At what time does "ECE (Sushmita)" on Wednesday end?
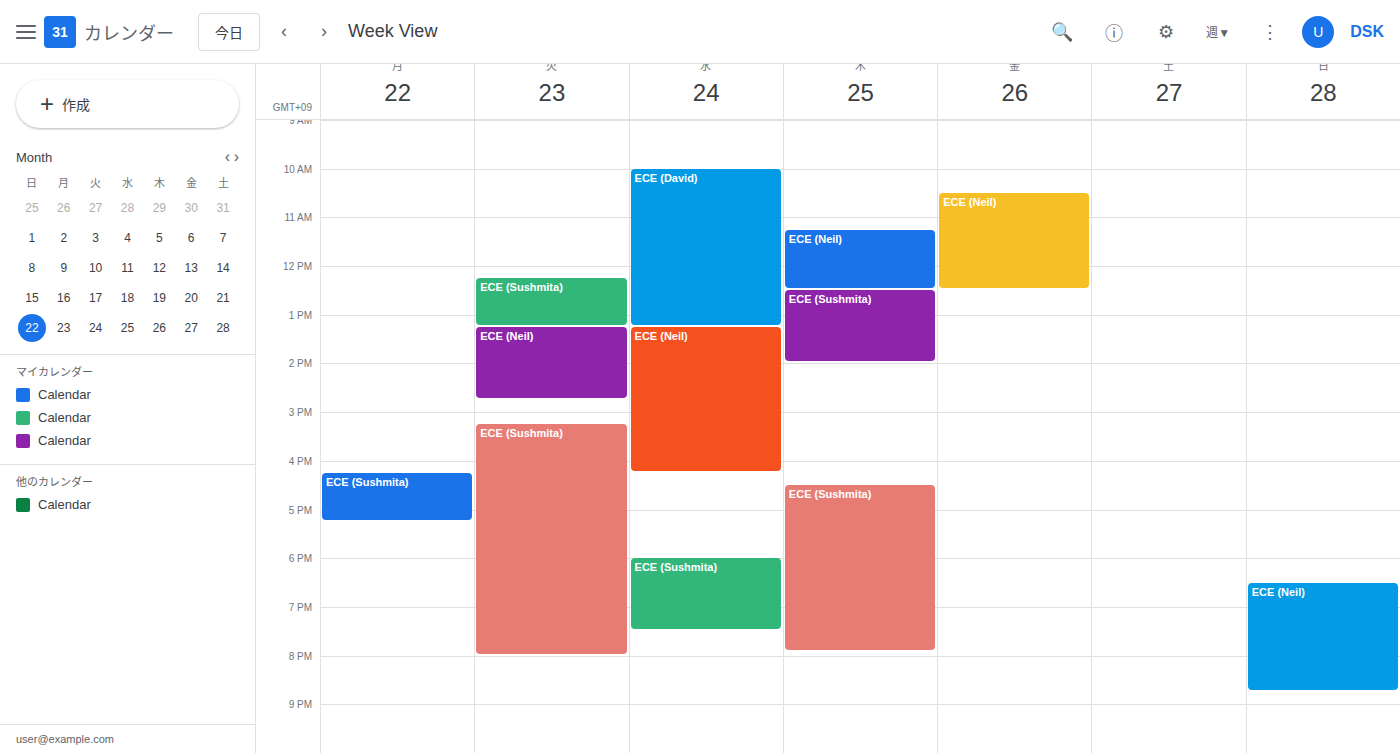
7:30 PM